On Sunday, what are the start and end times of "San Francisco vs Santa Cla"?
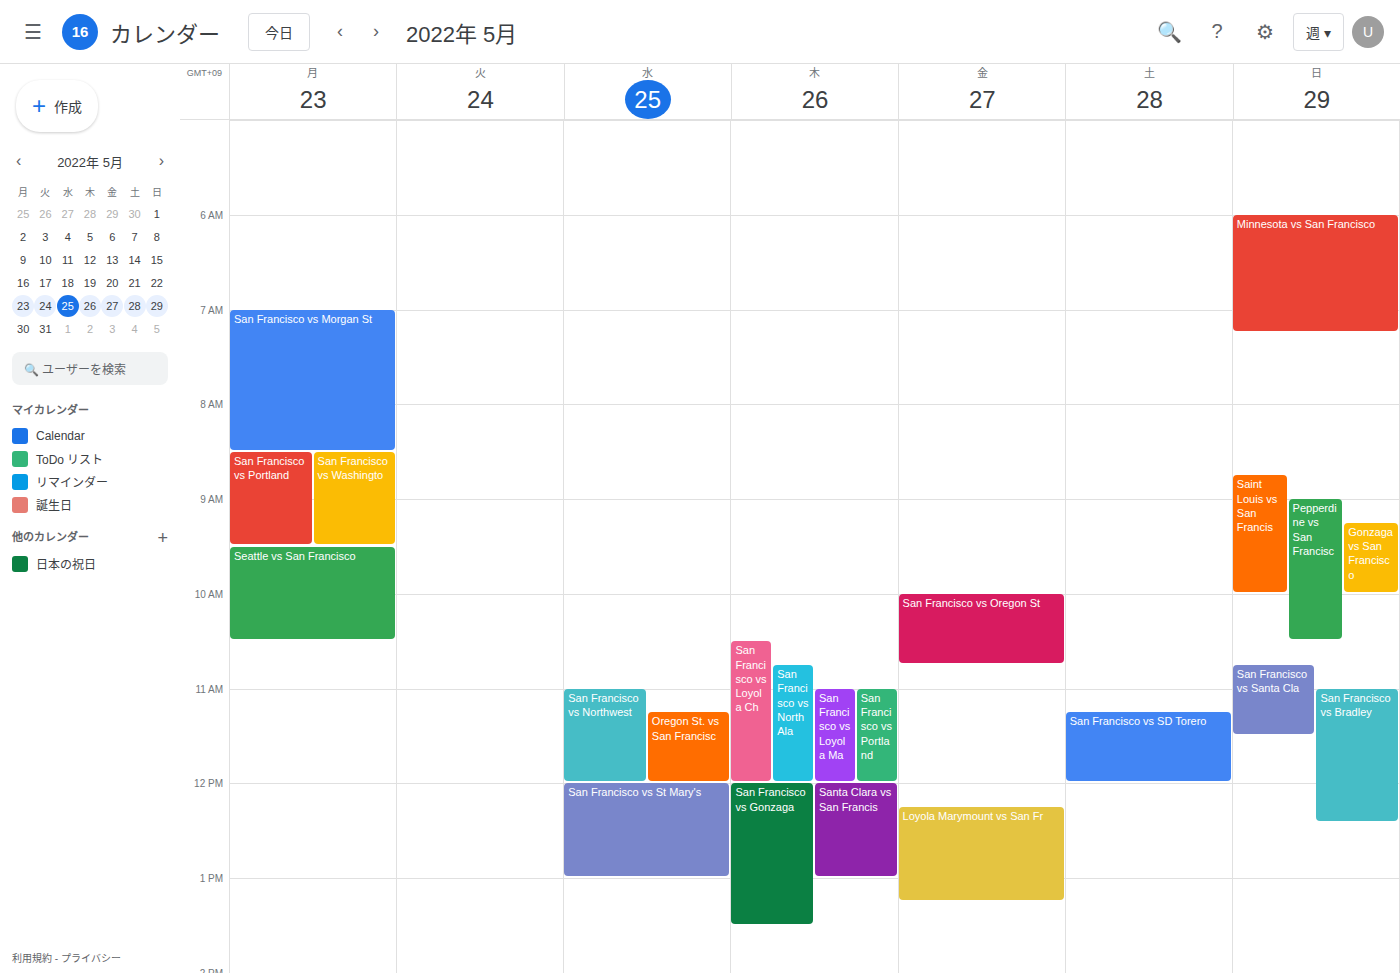
10:45 AM to 11:30 AM